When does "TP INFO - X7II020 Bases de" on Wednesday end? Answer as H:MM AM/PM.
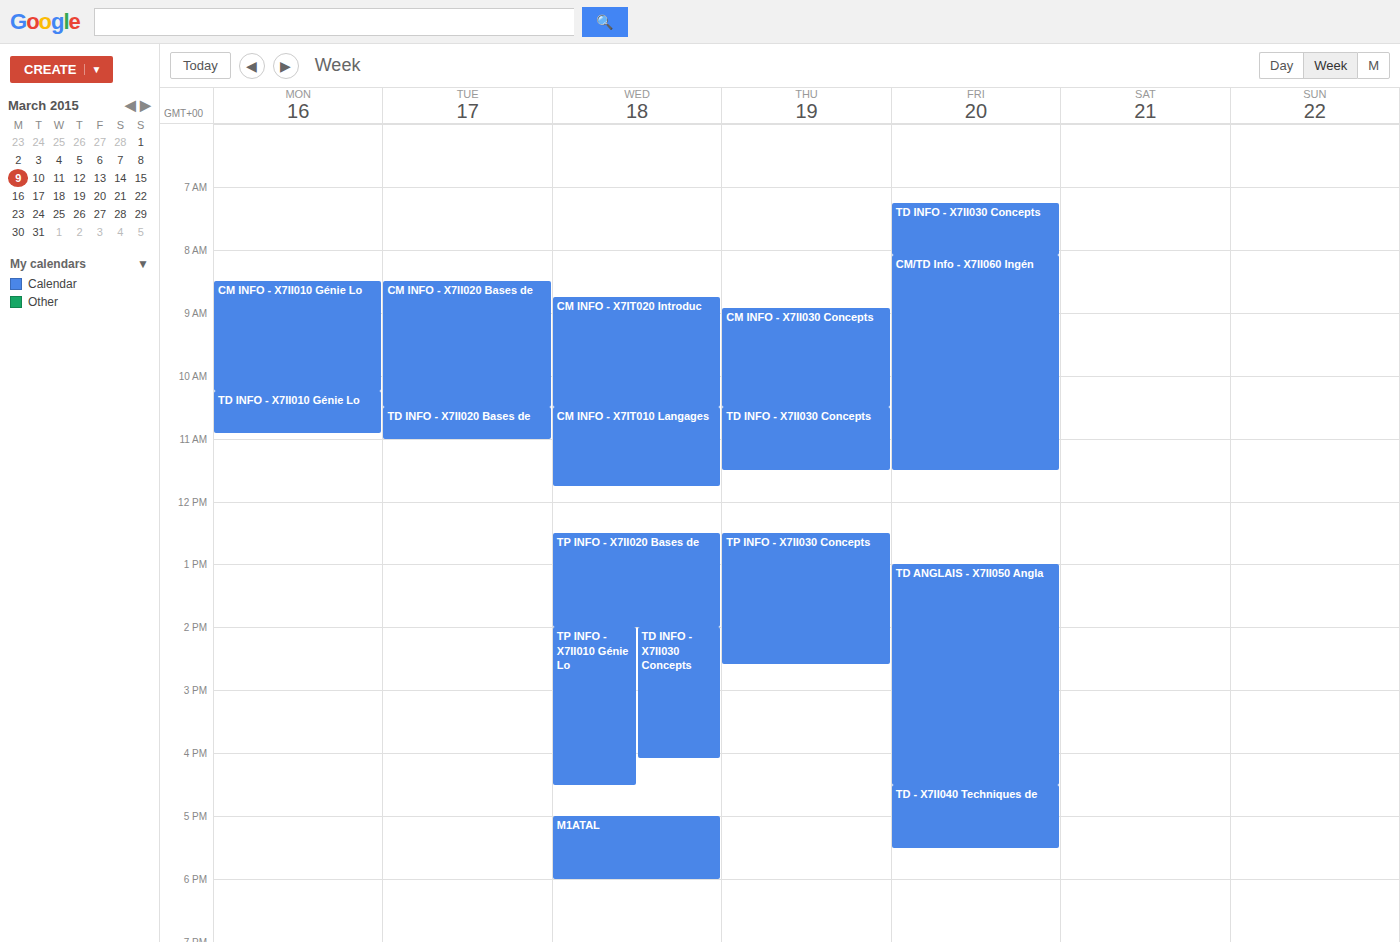
2:00 PM